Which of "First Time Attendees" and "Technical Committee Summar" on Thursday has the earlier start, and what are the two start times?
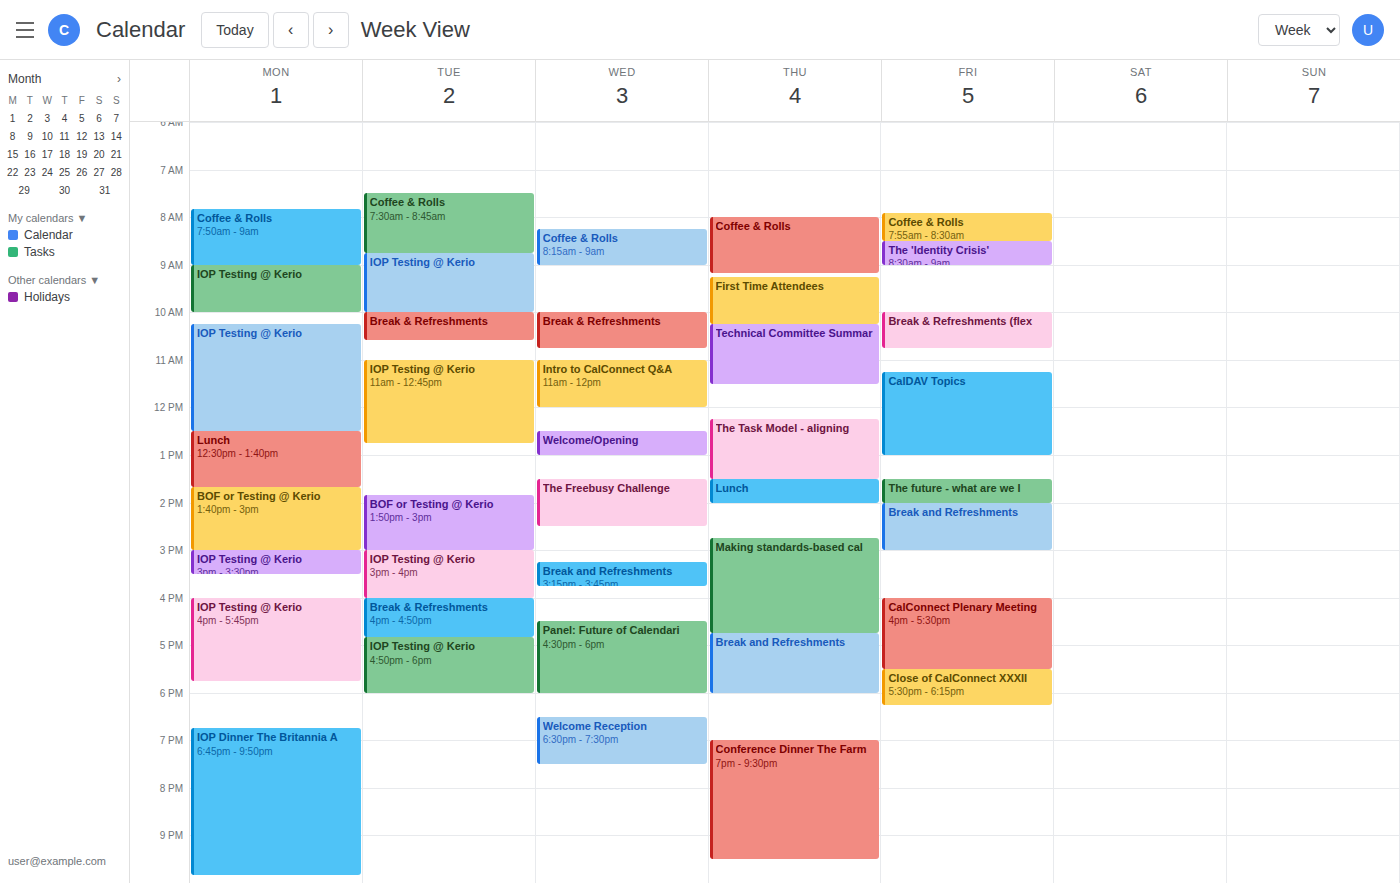
"First Time Attendees" 9:15 AM; "Technical Committee Summar" 10:15 AM.